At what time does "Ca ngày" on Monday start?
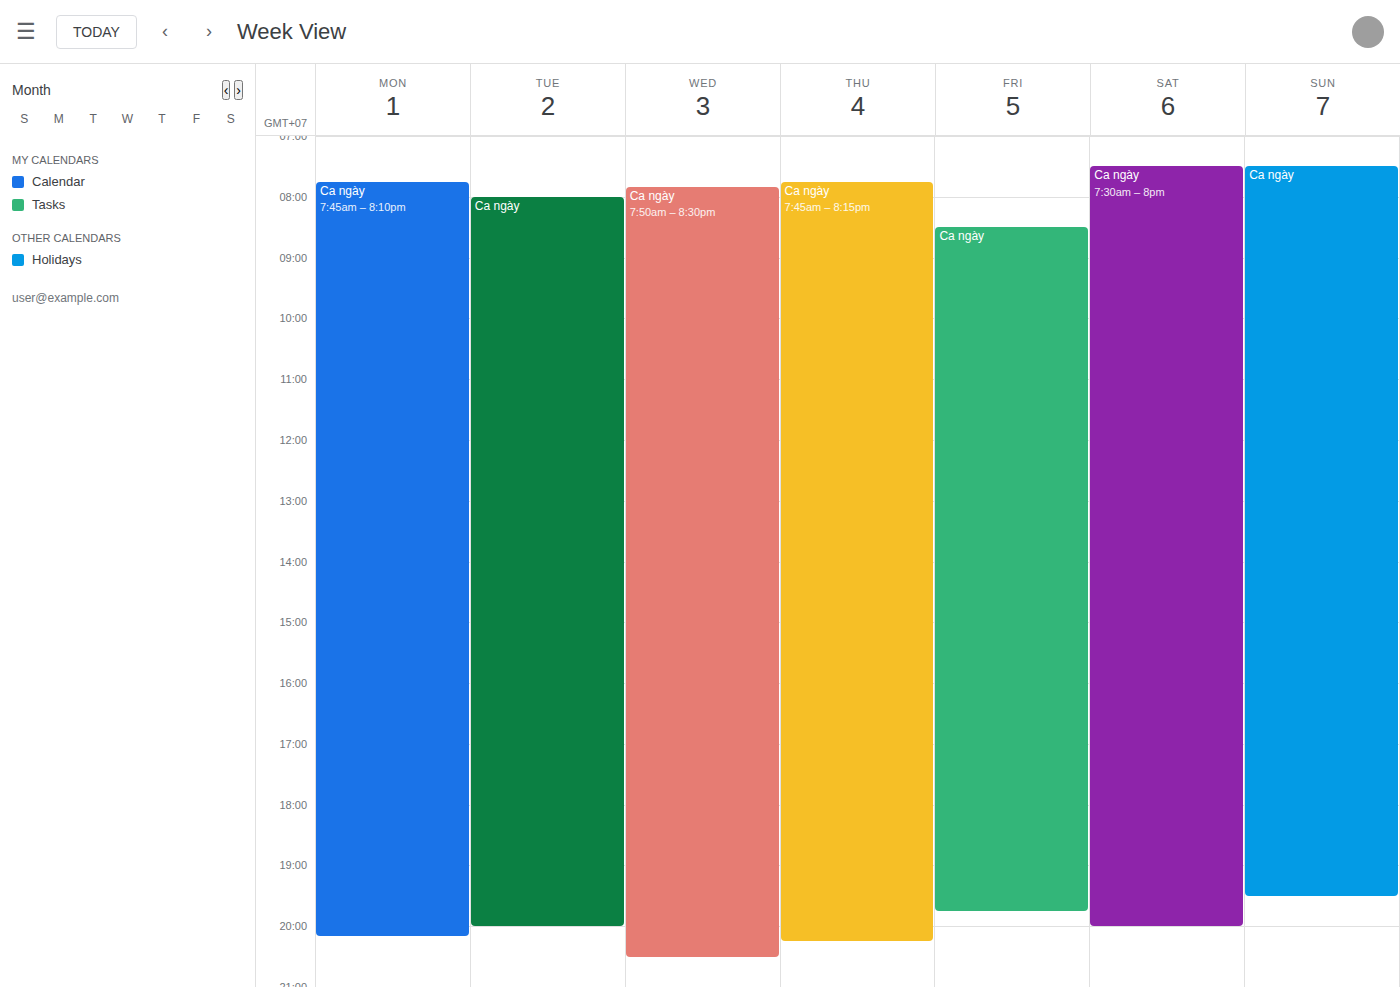
7:45 AM